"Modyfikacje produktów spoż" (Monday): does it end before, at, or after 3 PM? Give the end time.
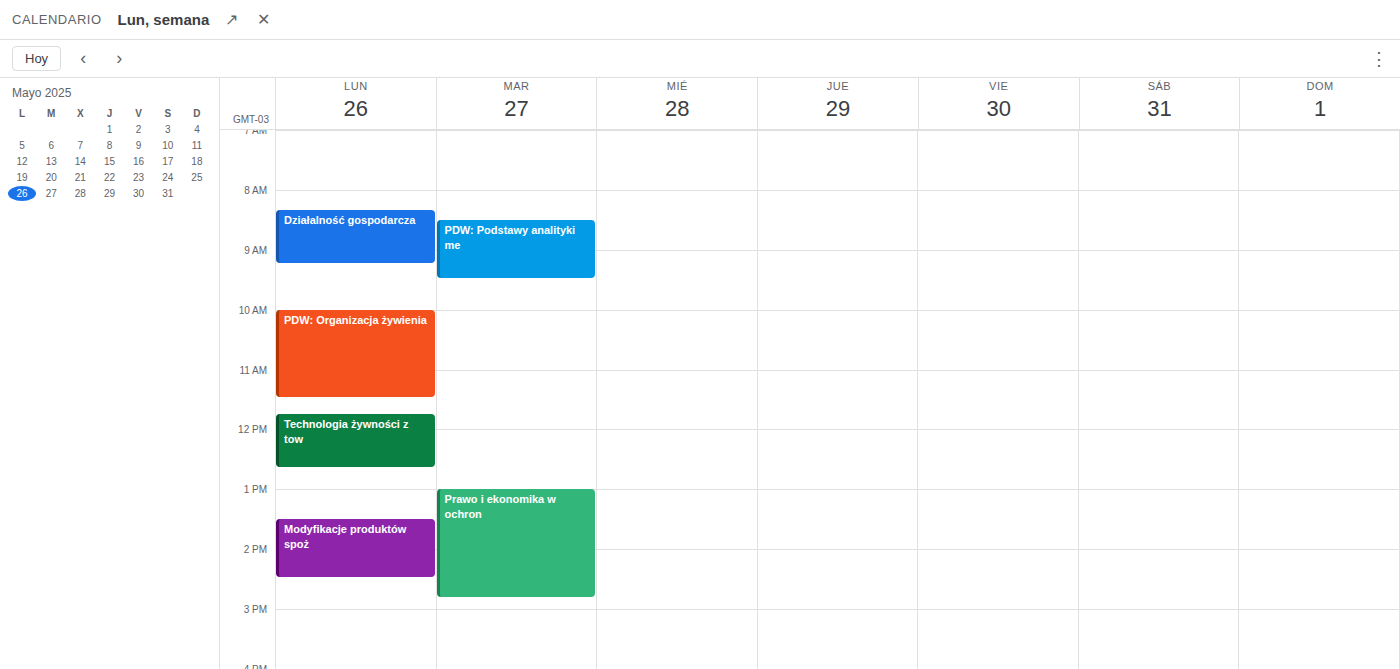
2:30 PM -- before 3 PM, 30 minutes above the 3 PM line.